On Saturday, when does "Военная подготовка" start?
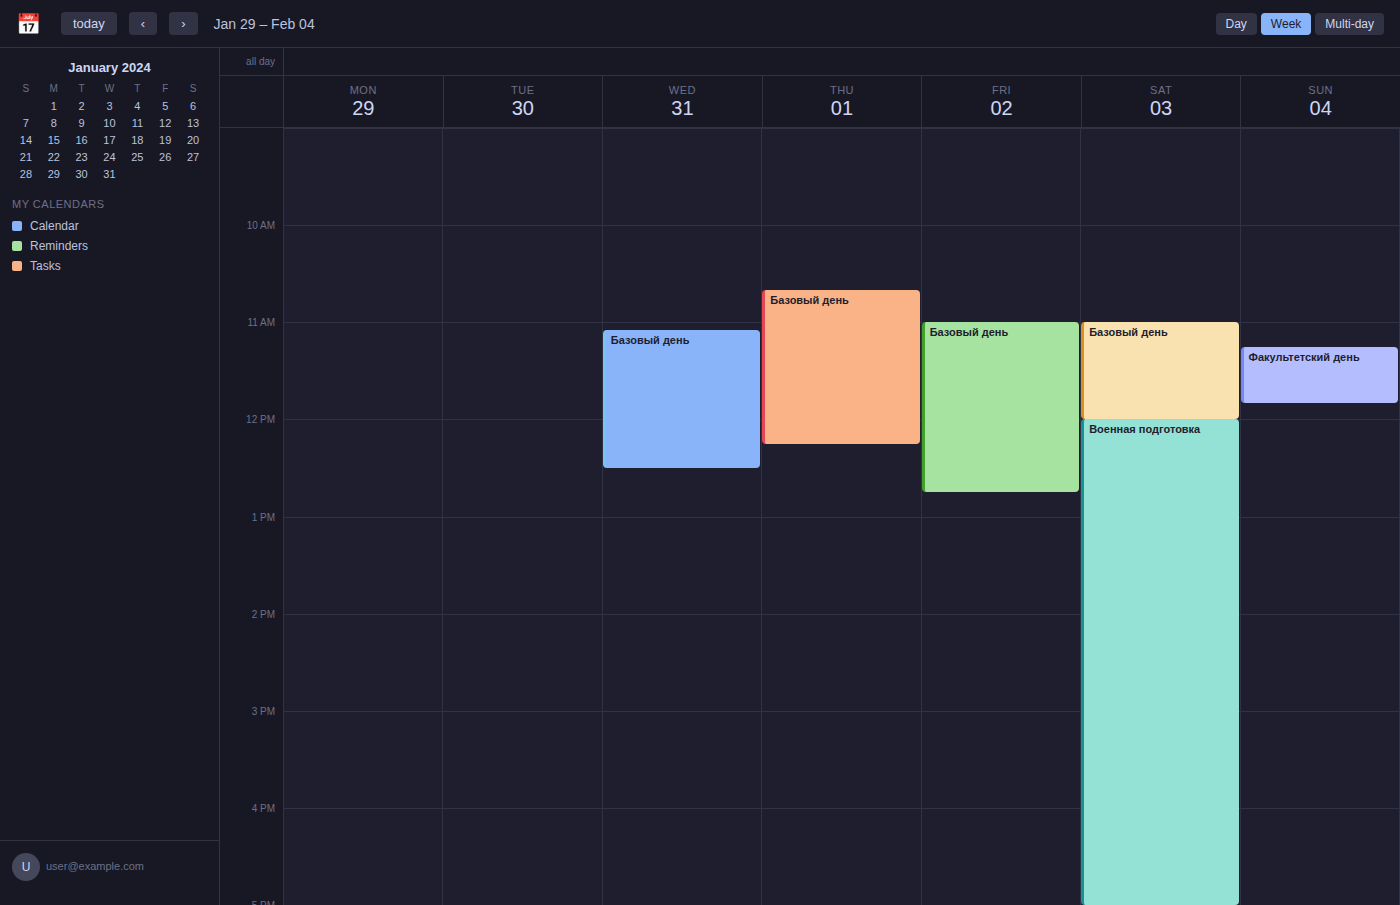
12:00 PM